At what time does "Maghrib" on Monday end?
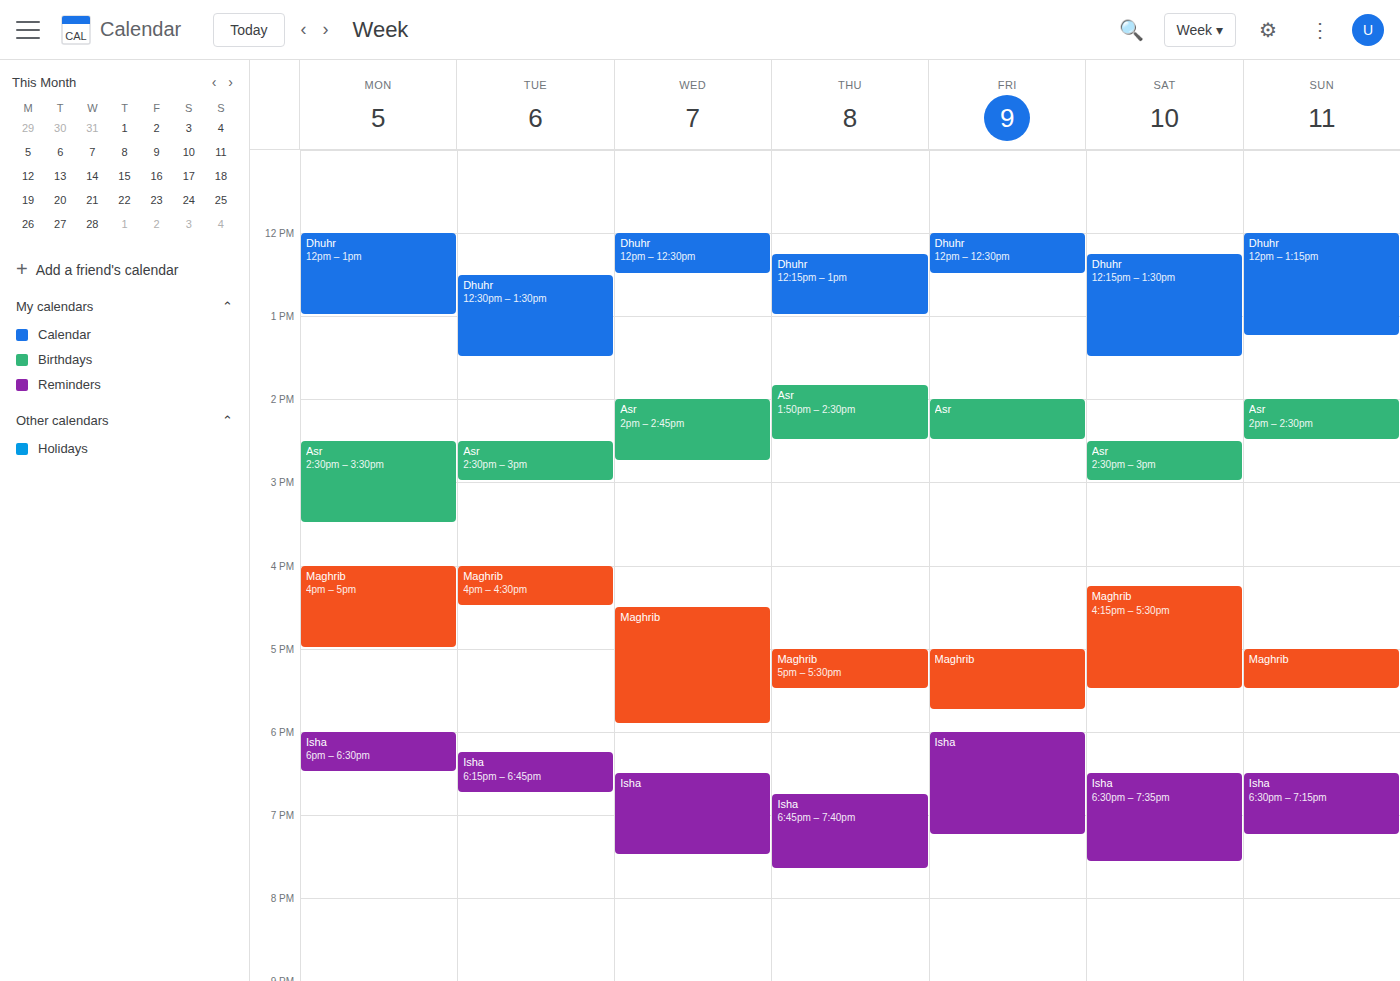
5:00 PM